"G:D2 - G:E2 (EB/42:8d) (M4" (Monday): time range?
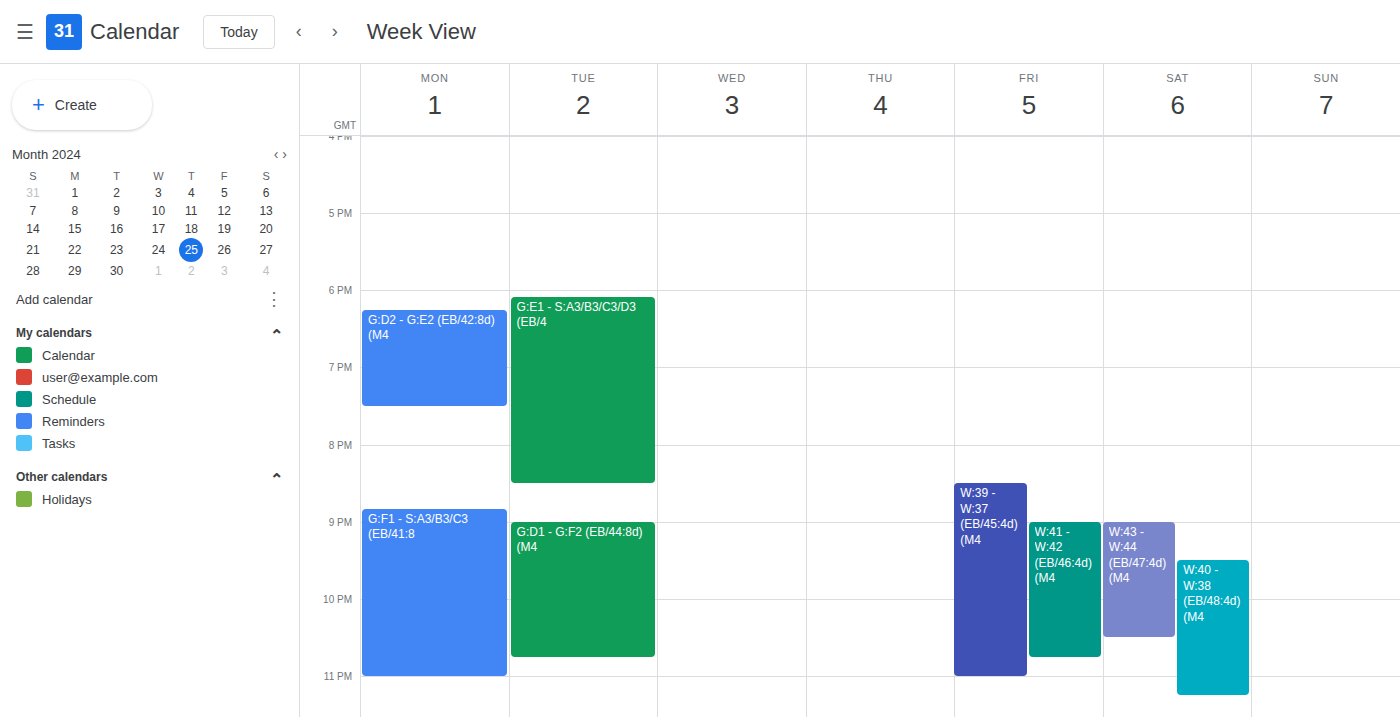
6:15 PM to 7:30 PM